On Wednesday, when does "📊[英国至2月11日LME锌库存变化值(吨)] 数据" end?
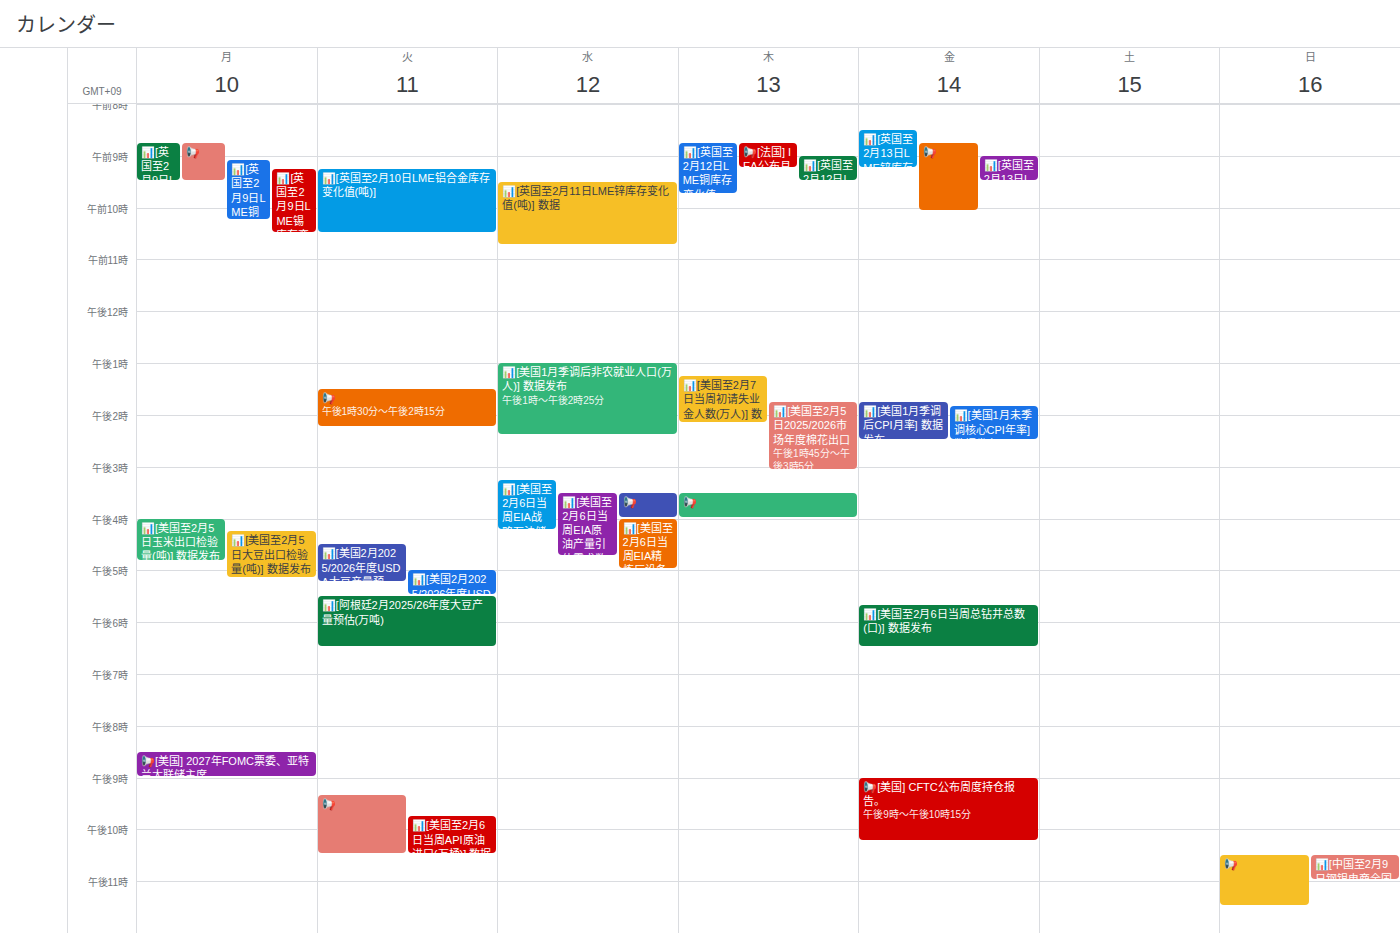
10:45 AM